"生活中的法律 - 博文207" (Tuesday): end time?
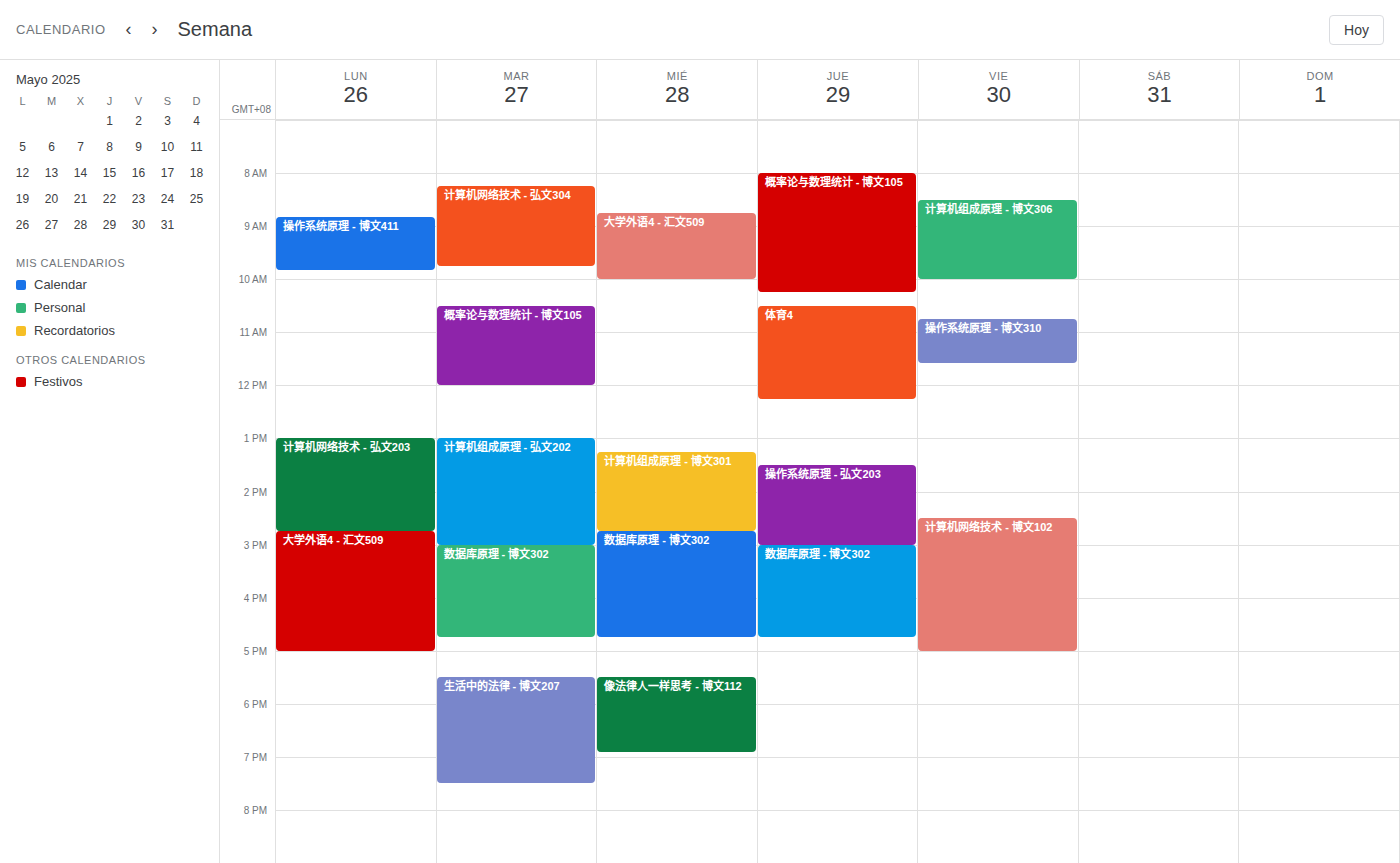
7:30 PM